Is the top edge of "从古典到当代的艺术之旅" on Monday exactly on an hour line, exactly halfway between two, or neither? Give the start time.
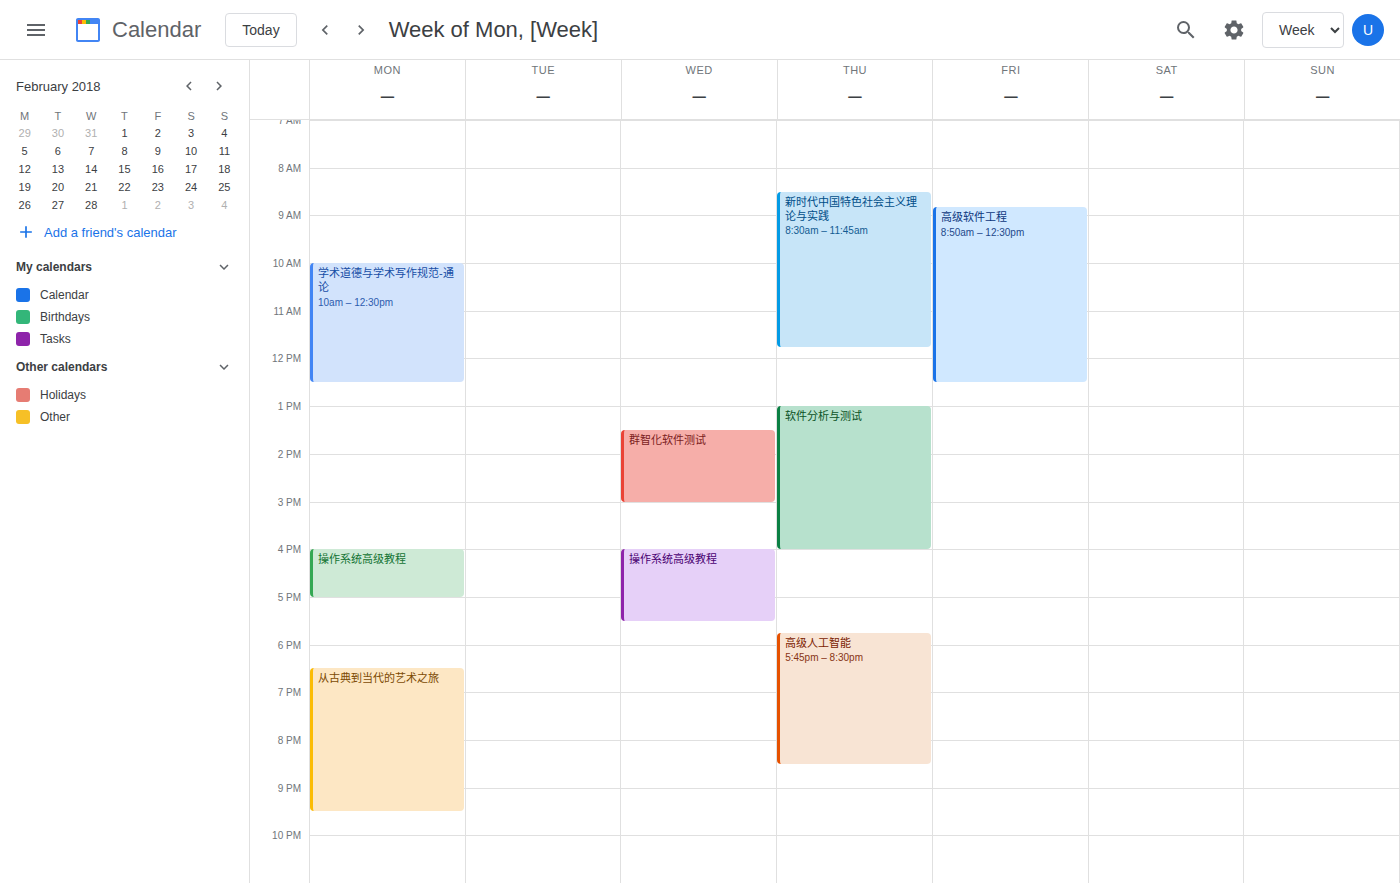
6:30 PM -- halfway between the 6 PM and 7 PM lines.